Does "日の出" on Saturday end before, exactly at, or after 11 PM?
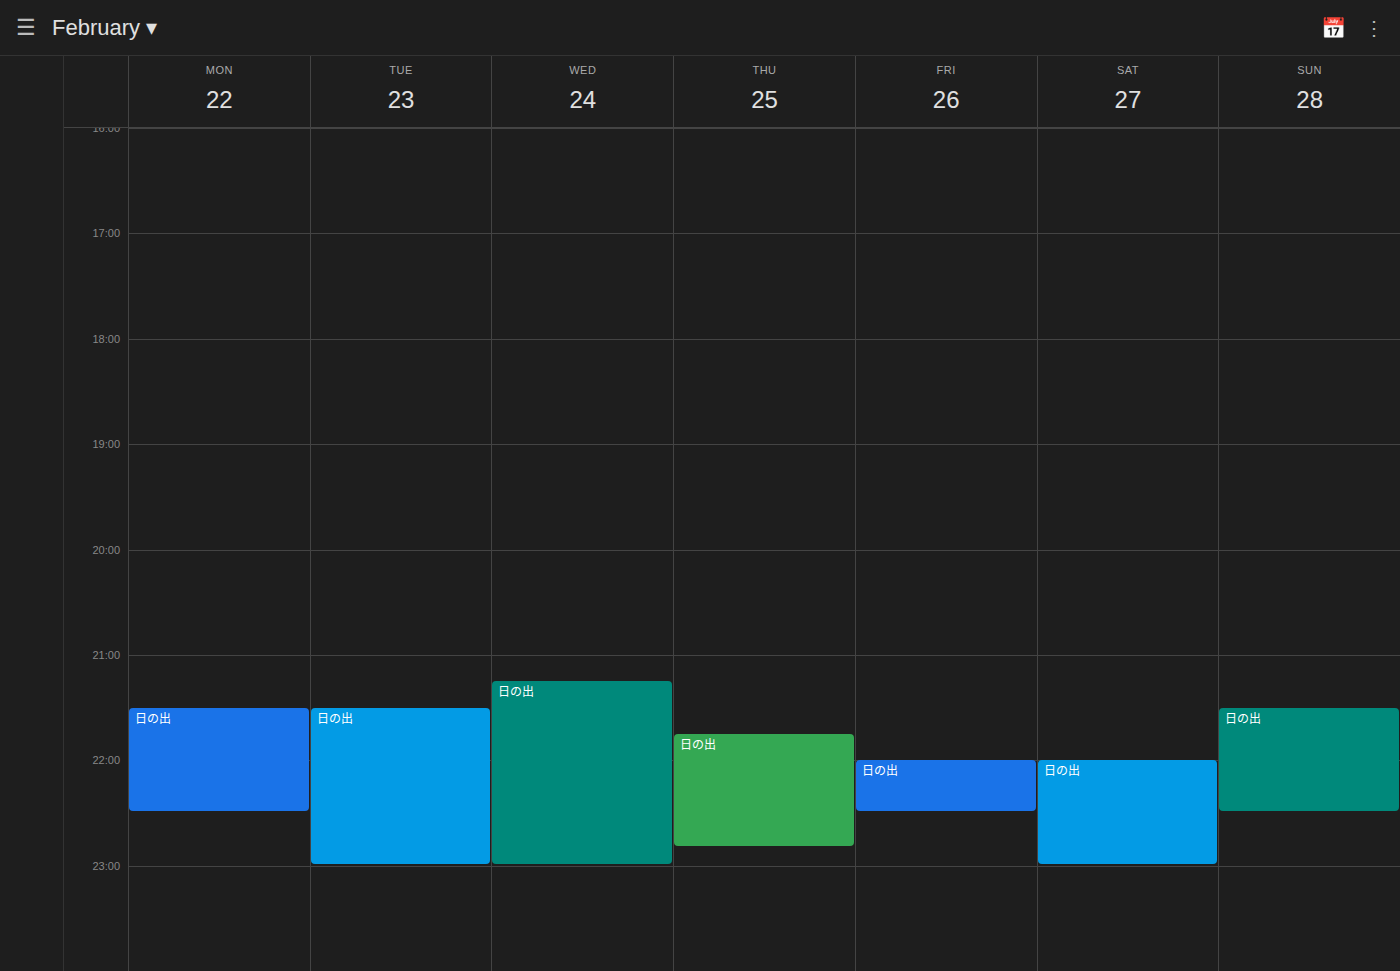
11:00 PM -- exactly at 11 PM, on the 11 PM line.